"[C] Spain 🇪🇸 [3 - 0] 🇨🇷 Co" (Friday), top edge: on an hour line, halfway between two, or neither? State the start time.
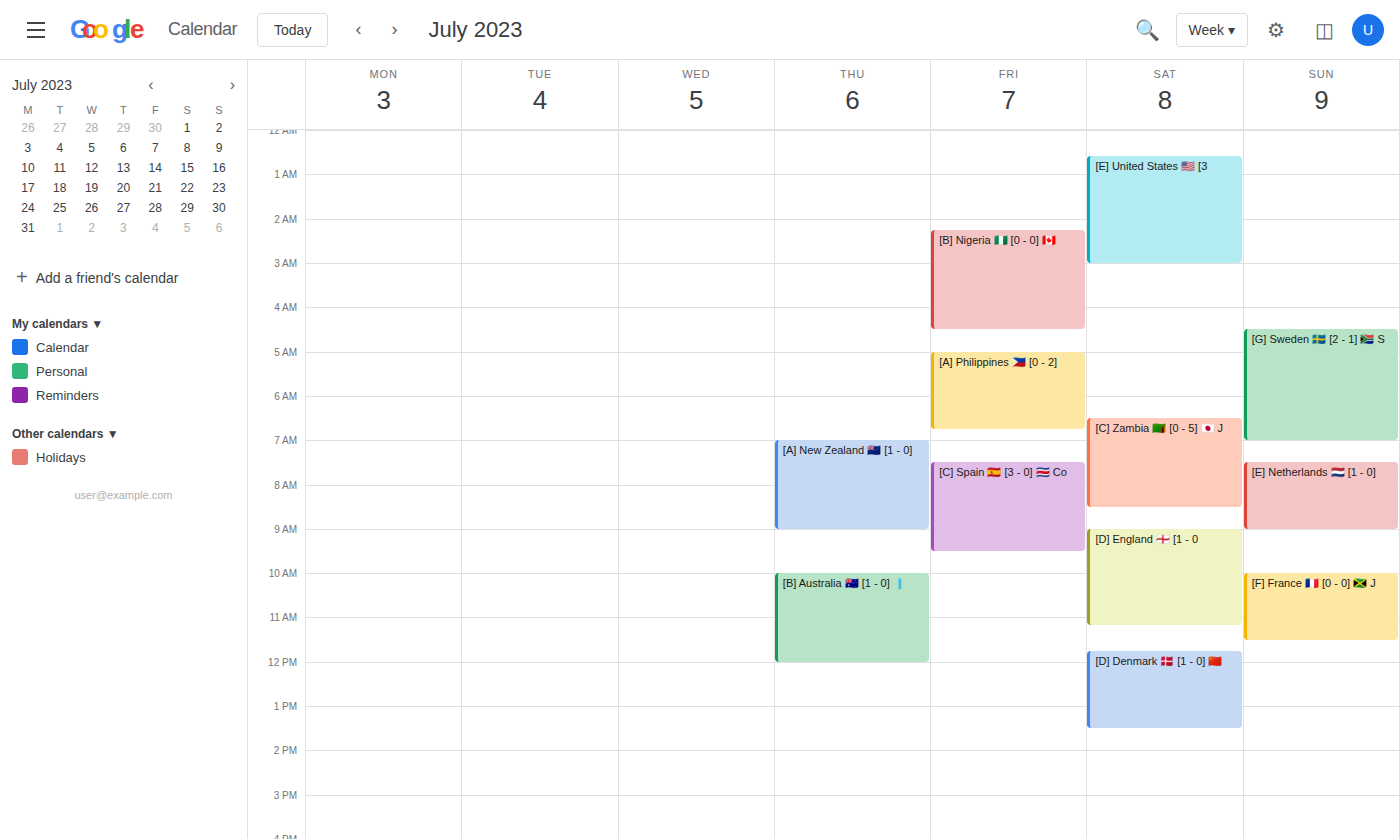
07:30 -- halfway between the 07:00 and 08:00 lines.